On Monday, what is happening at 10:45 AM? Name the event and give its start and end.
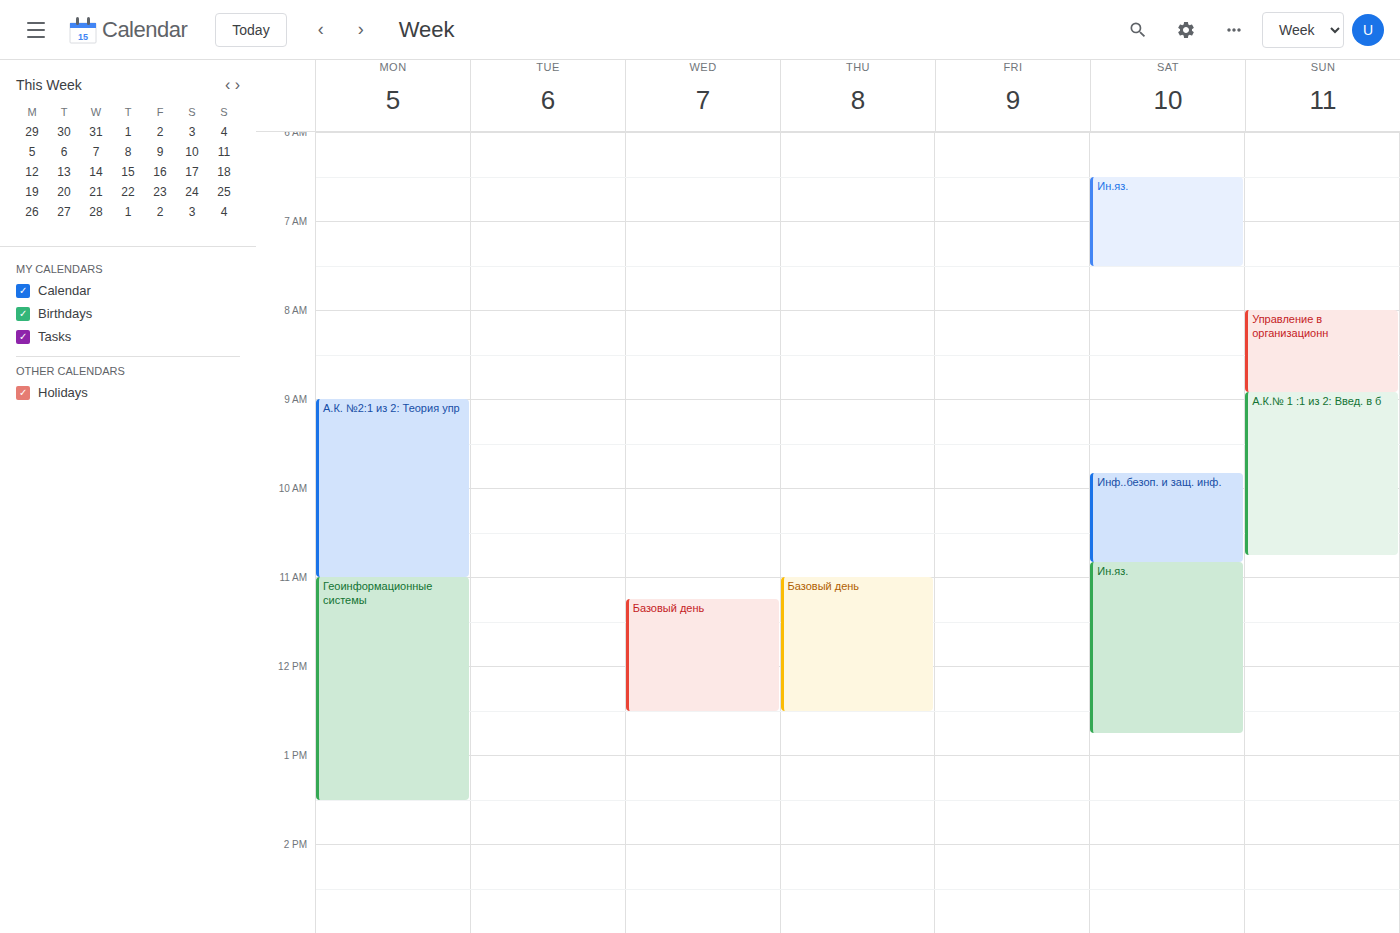
"А.К. №2:1 из 2: Теория упр", 9:00 AM to 11:00 AM